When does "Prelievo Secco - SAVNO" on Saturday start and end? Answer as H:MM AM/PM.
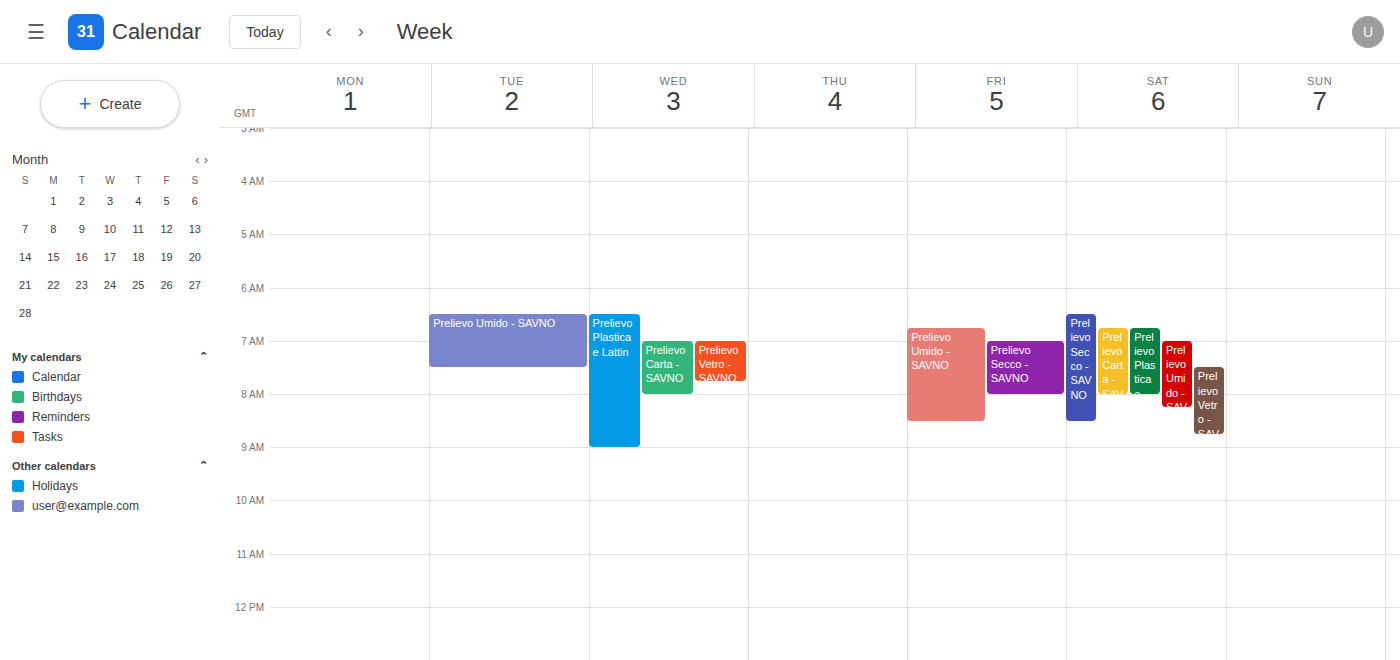
6:30 AM to 8:30 AM